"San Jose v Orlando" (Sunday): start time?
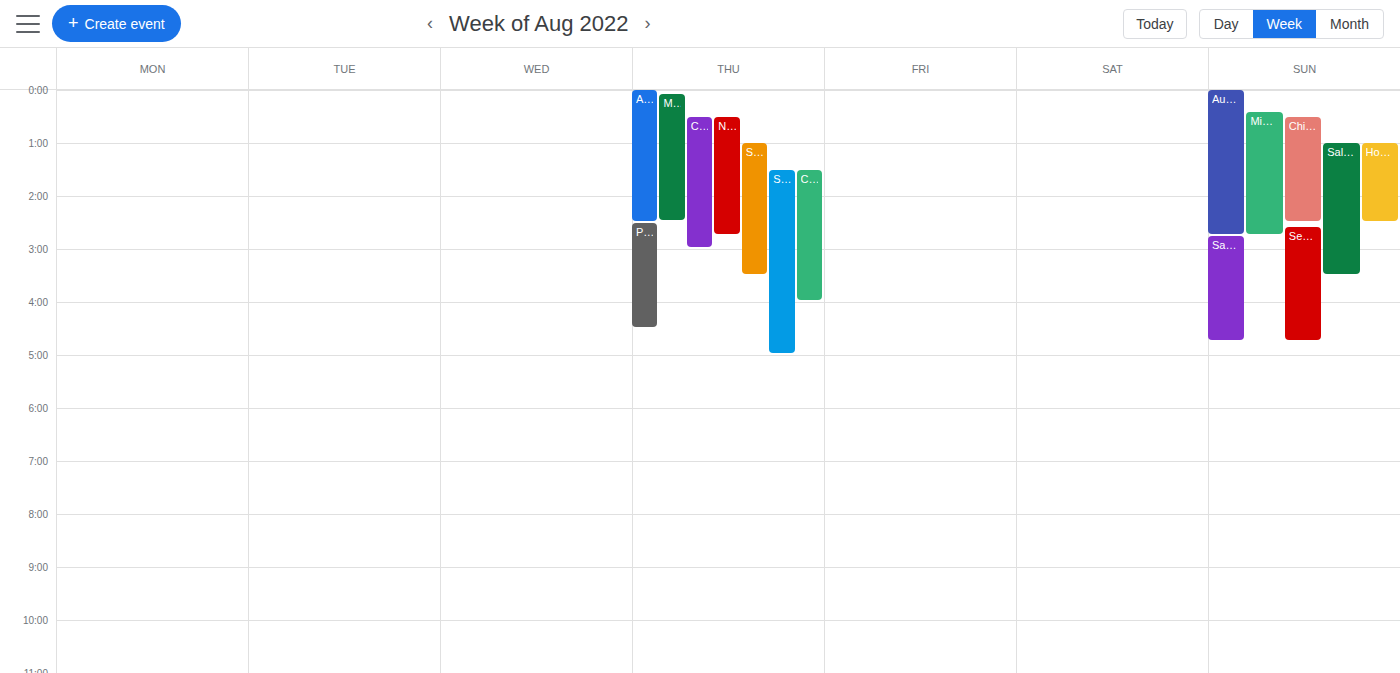
2:45 AM